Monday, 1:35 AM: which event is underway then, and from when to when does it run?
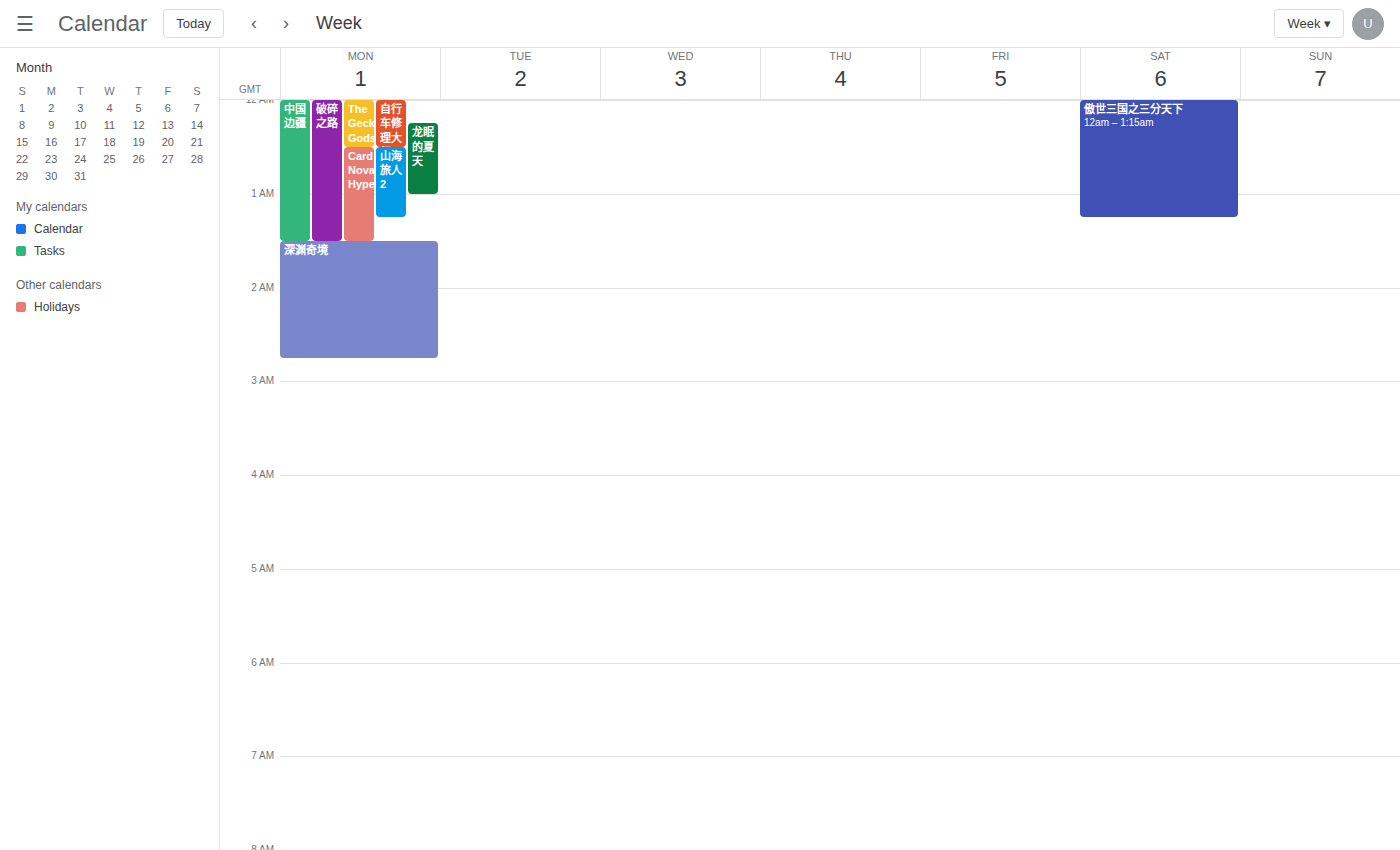
"深渊奇境", 1:30 AM to 2:45 AM